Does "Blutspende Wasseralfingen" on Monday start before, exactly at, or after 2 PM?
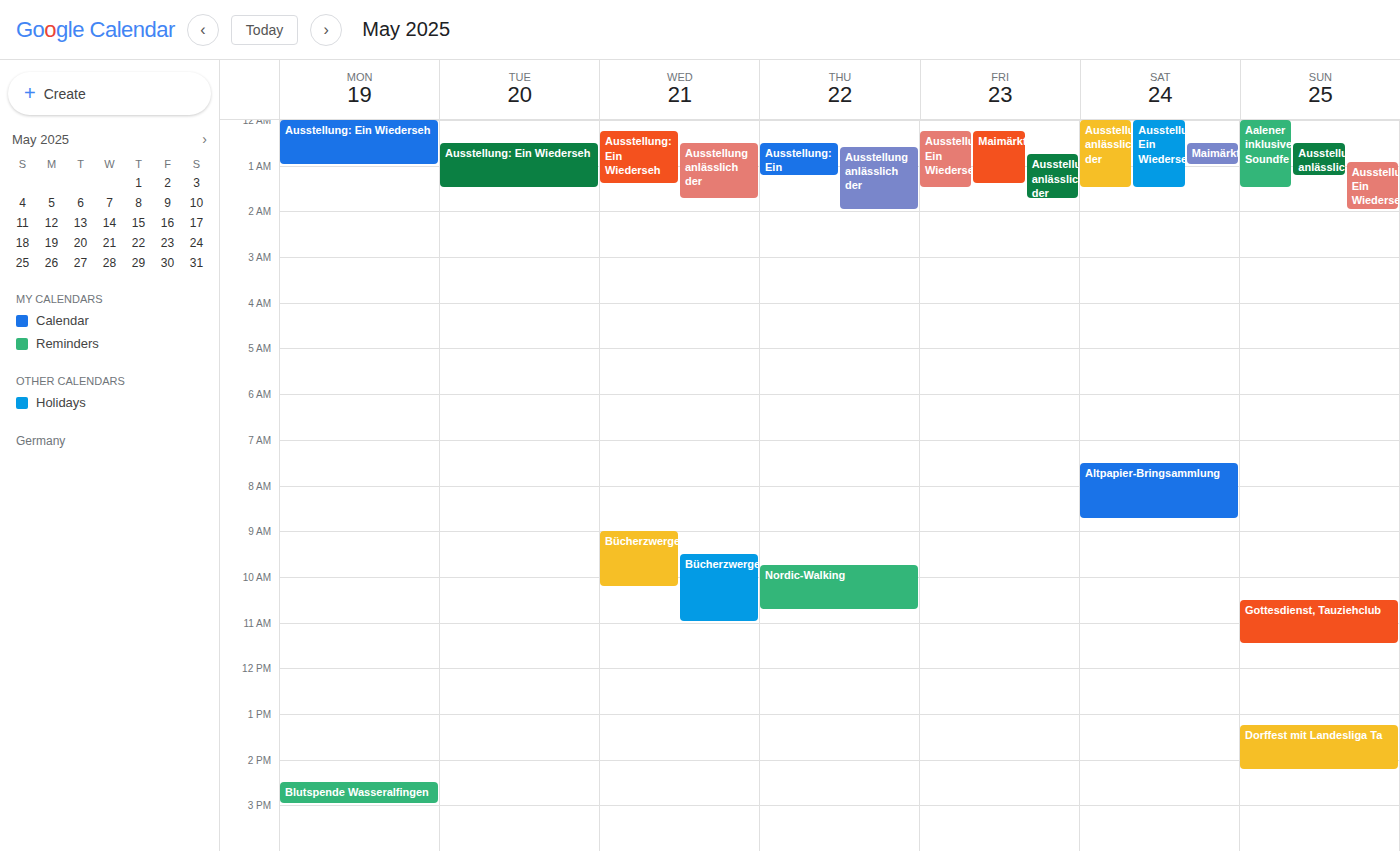
2:30 PM -- after 2 PM, 30 minutes below the 2 PM line.